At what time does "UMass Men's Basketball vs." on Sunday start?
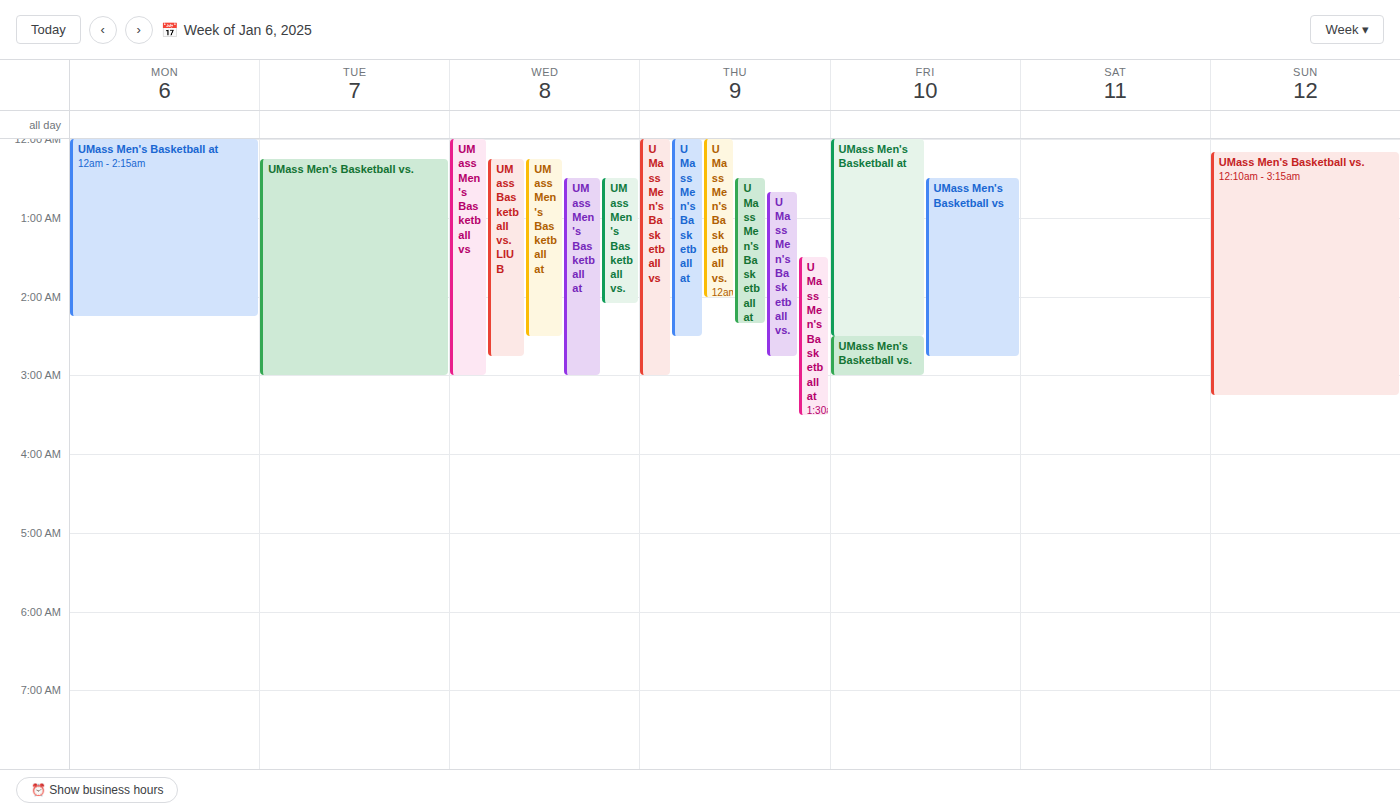
12:10 AM